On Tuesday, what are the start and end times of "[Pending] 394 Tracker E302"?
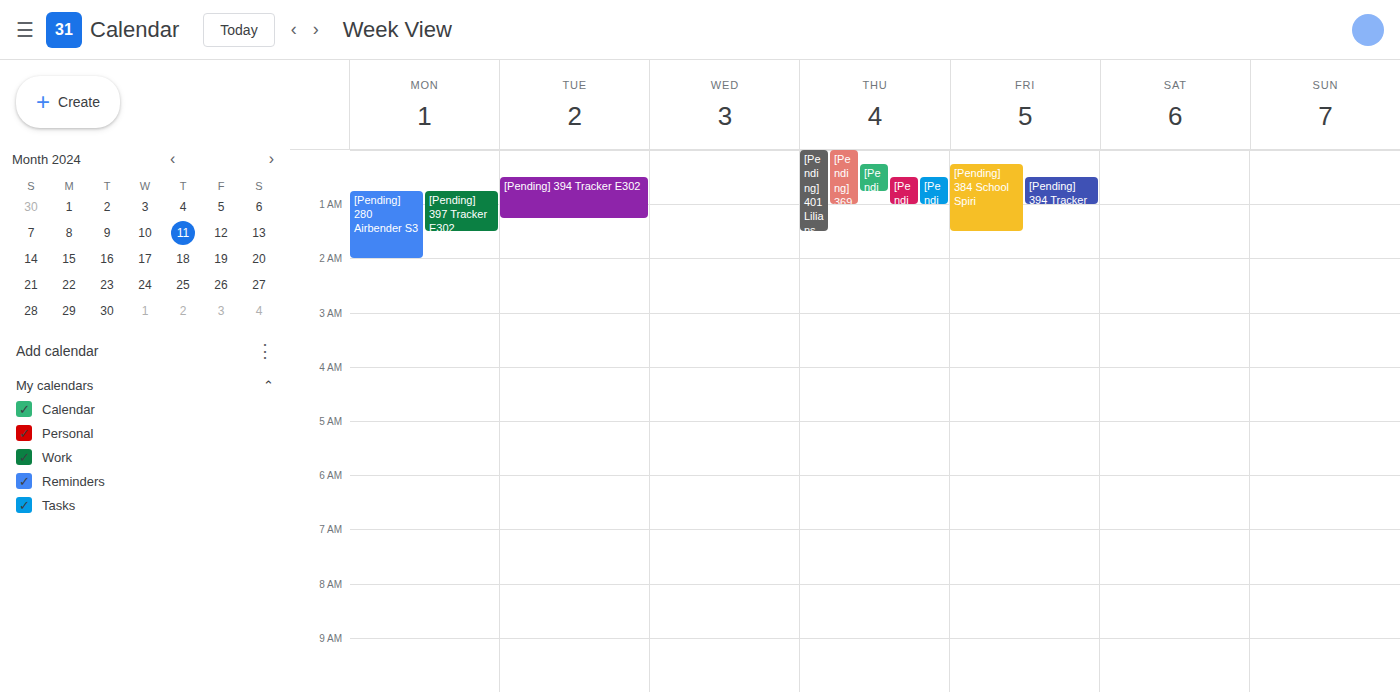
12:30 AM to 1:15 AM